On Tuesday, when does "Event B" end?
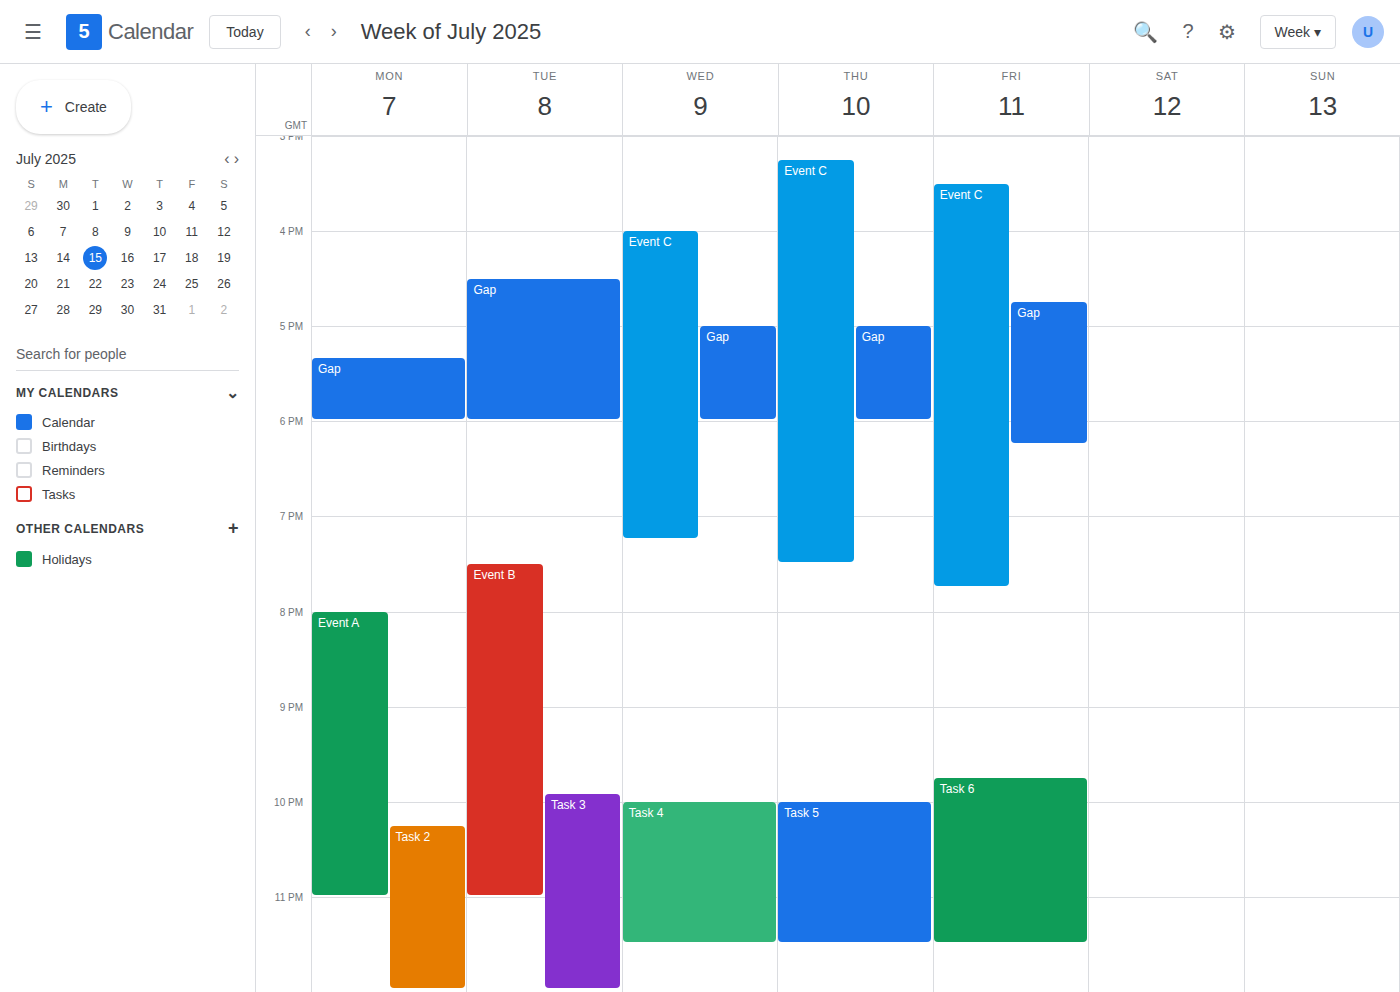
11:00 PM